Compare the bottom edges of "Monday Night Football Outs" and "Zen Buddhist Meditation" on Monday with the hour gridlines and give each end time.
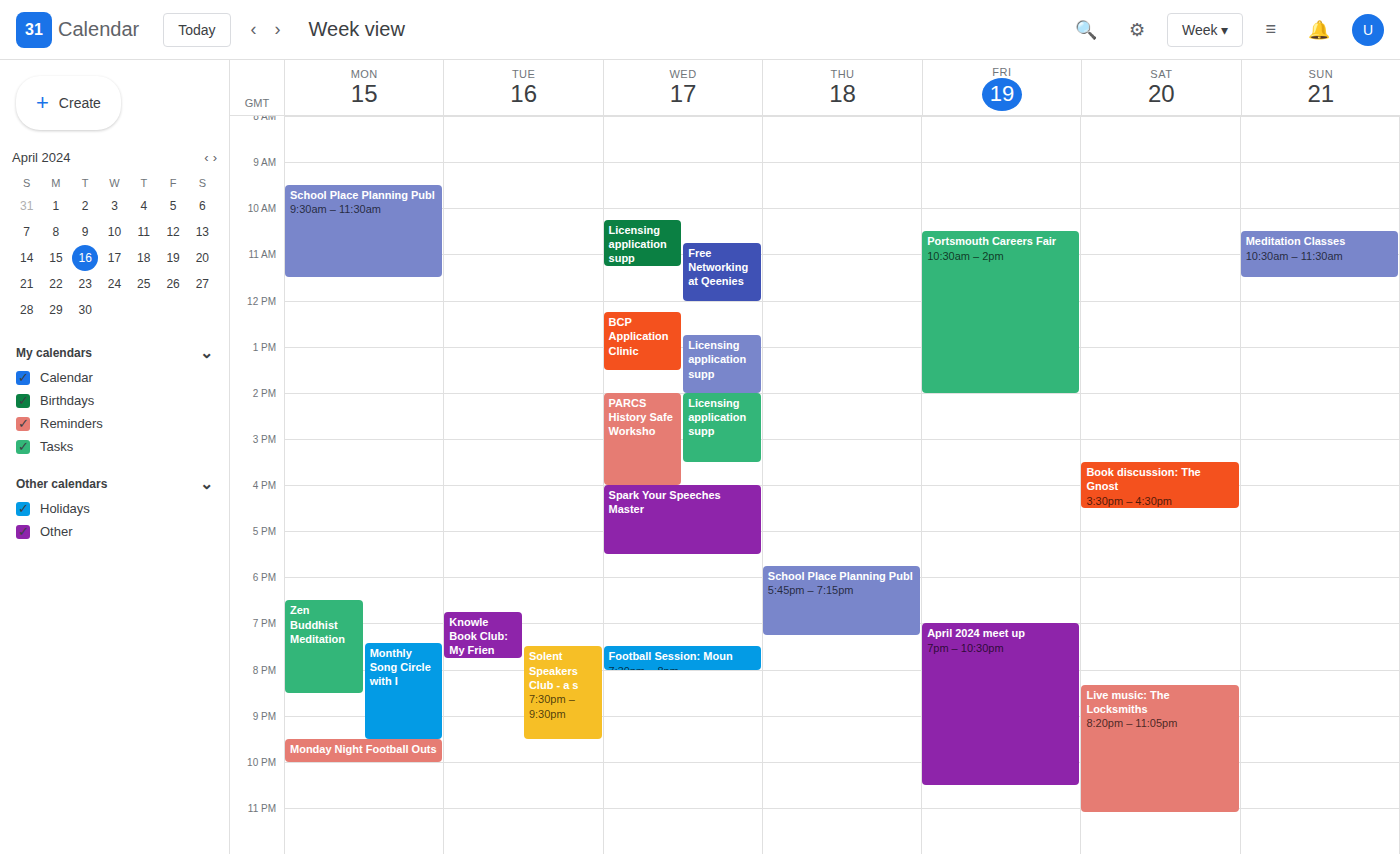
"Monday Night Football Outs": 10:00 PM, exactly on the 10 PM line. "Zen Buddhist Meditation": 8:30 PM, halfway between the 8 PM and 9 PM lines.